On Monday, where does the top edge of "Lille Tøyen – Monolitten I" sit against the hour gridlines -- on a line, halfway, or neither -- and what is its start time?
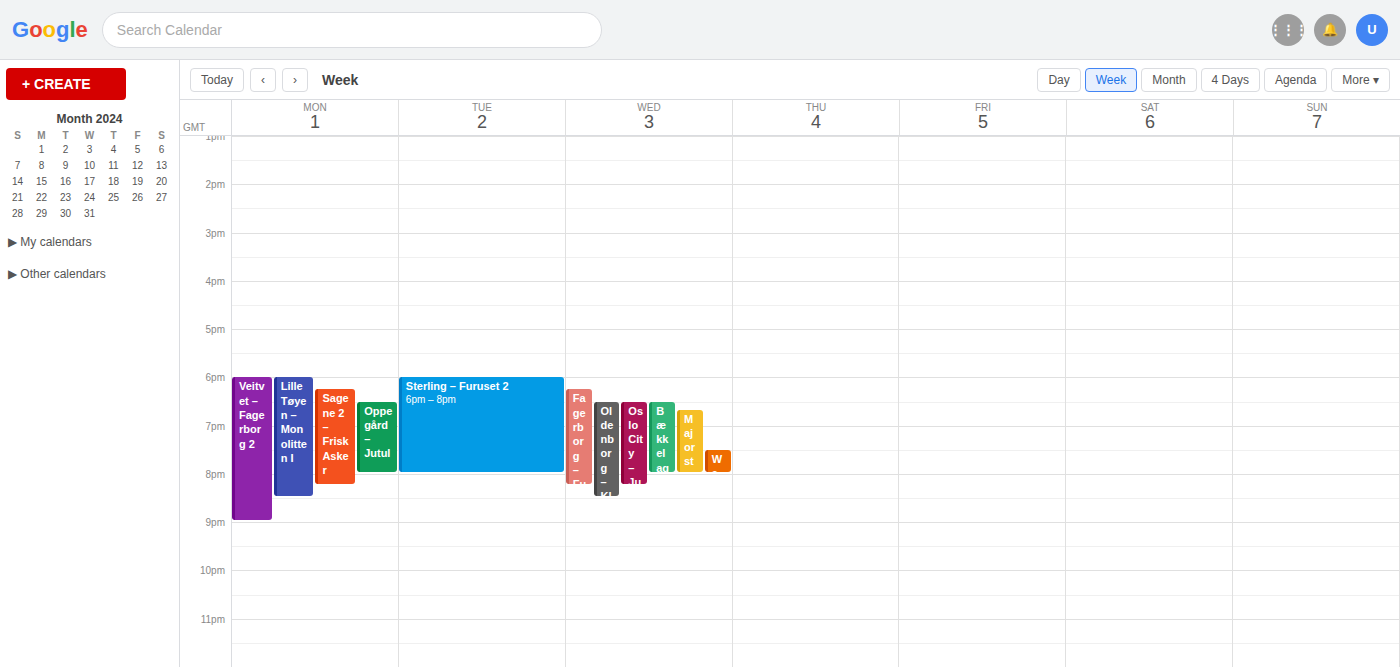
6:00 PM -- exactly on the 6 PM line.